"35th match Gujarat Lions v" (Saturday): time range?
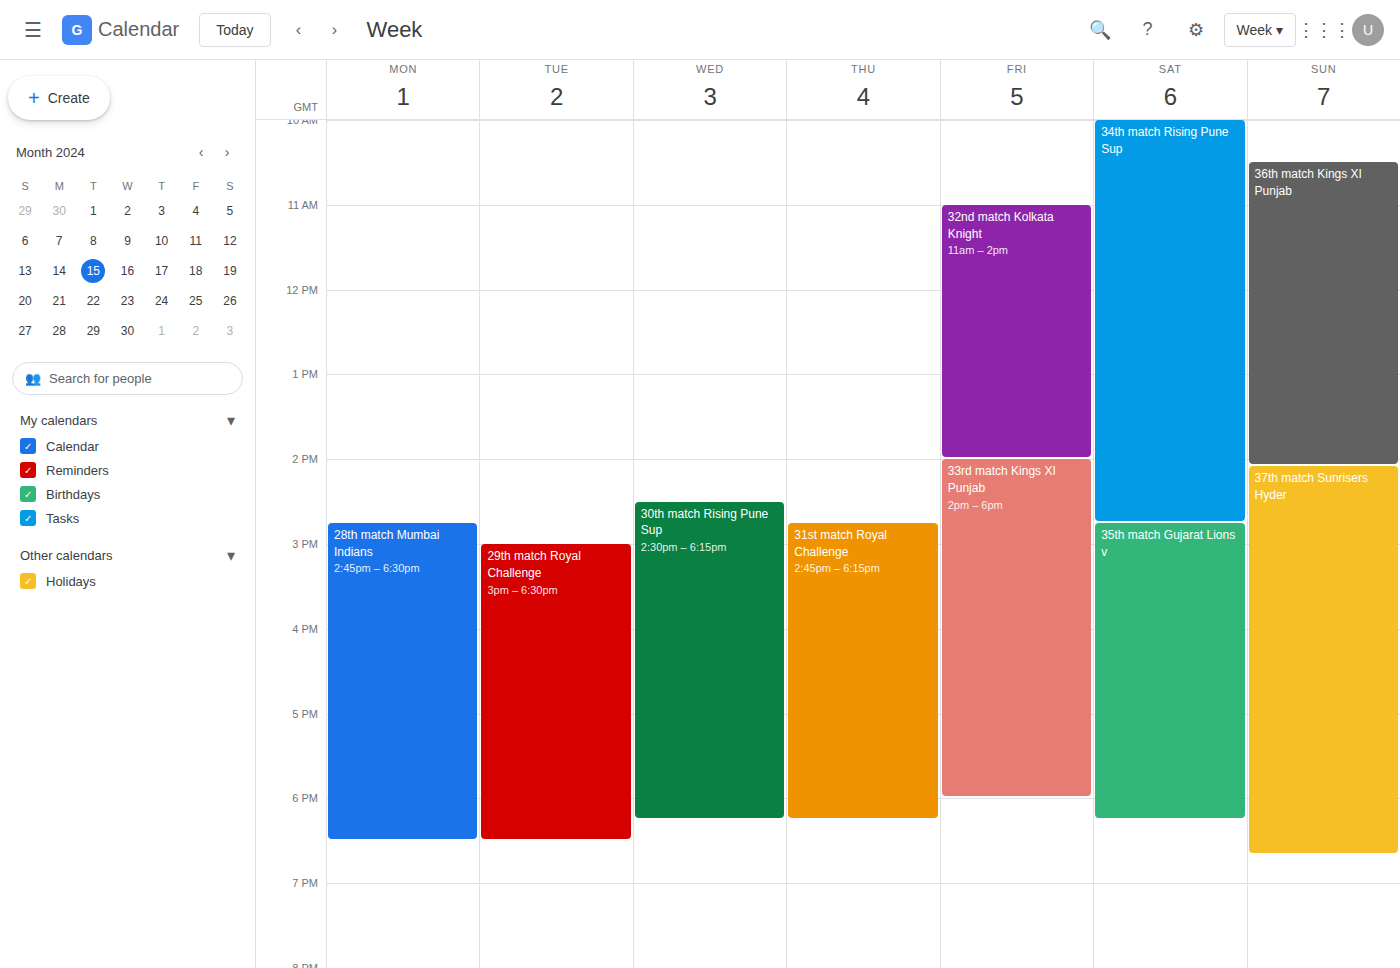
2:45 PM to 6:15 PM